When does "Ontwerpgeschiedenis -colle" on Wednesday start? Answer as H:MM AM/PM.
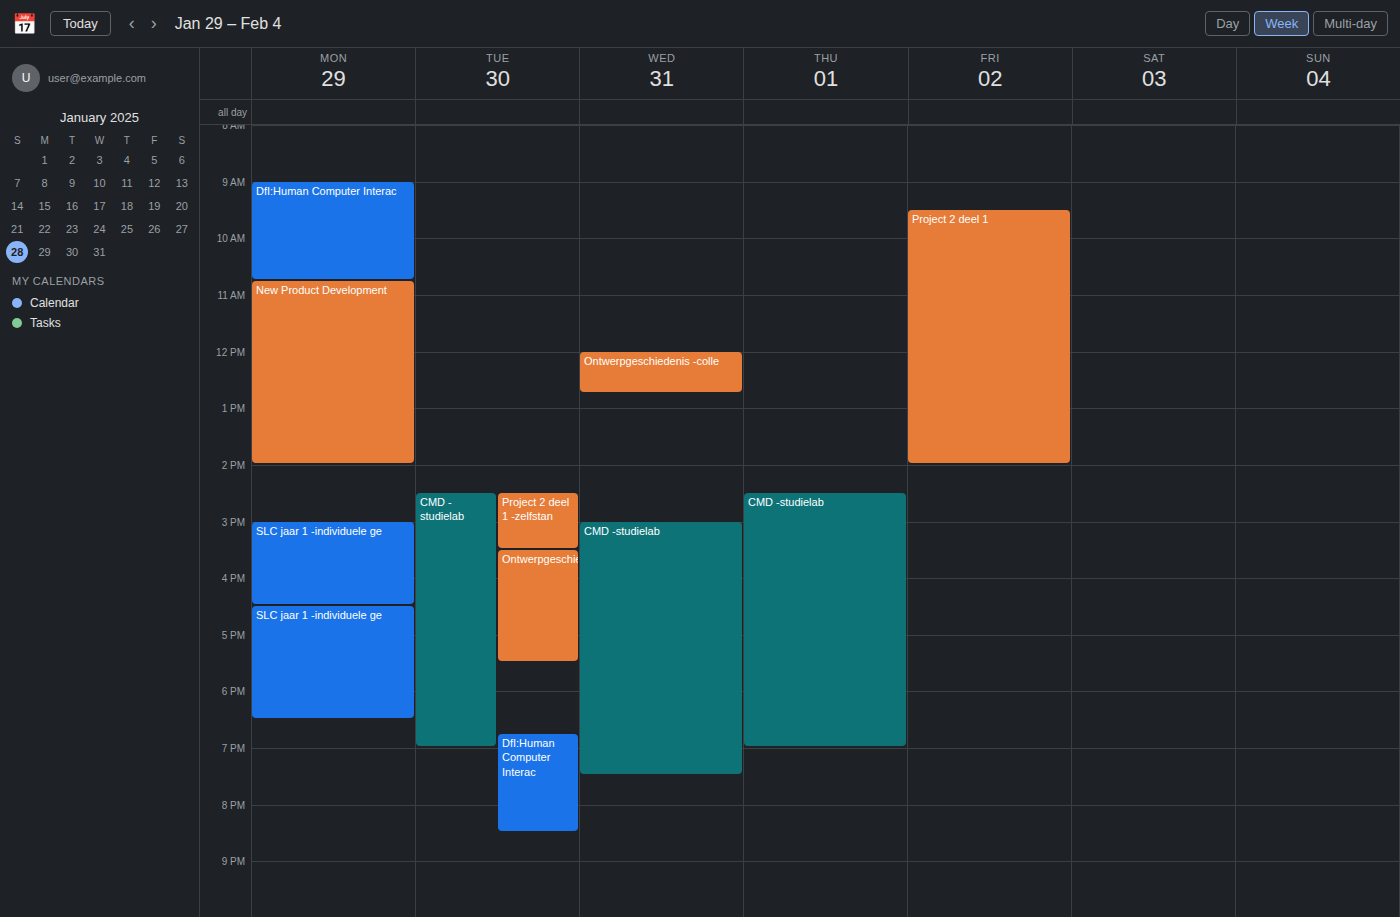
12:00 PM